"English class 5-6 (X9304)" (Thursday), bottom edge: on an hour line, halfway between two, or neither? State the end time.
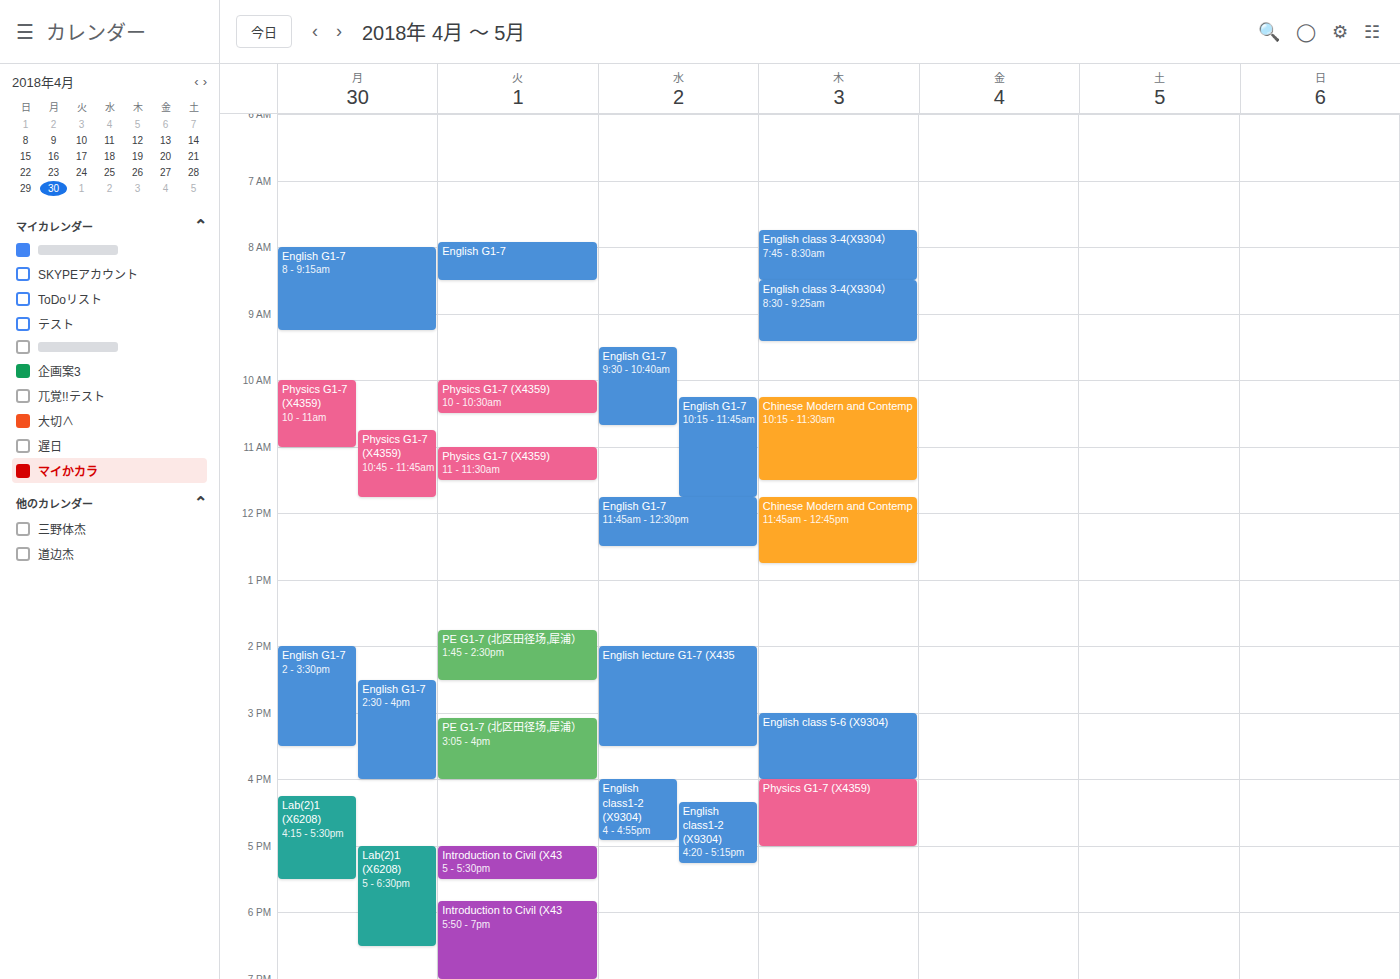
16:00 -- exactly on the 16:00 line.